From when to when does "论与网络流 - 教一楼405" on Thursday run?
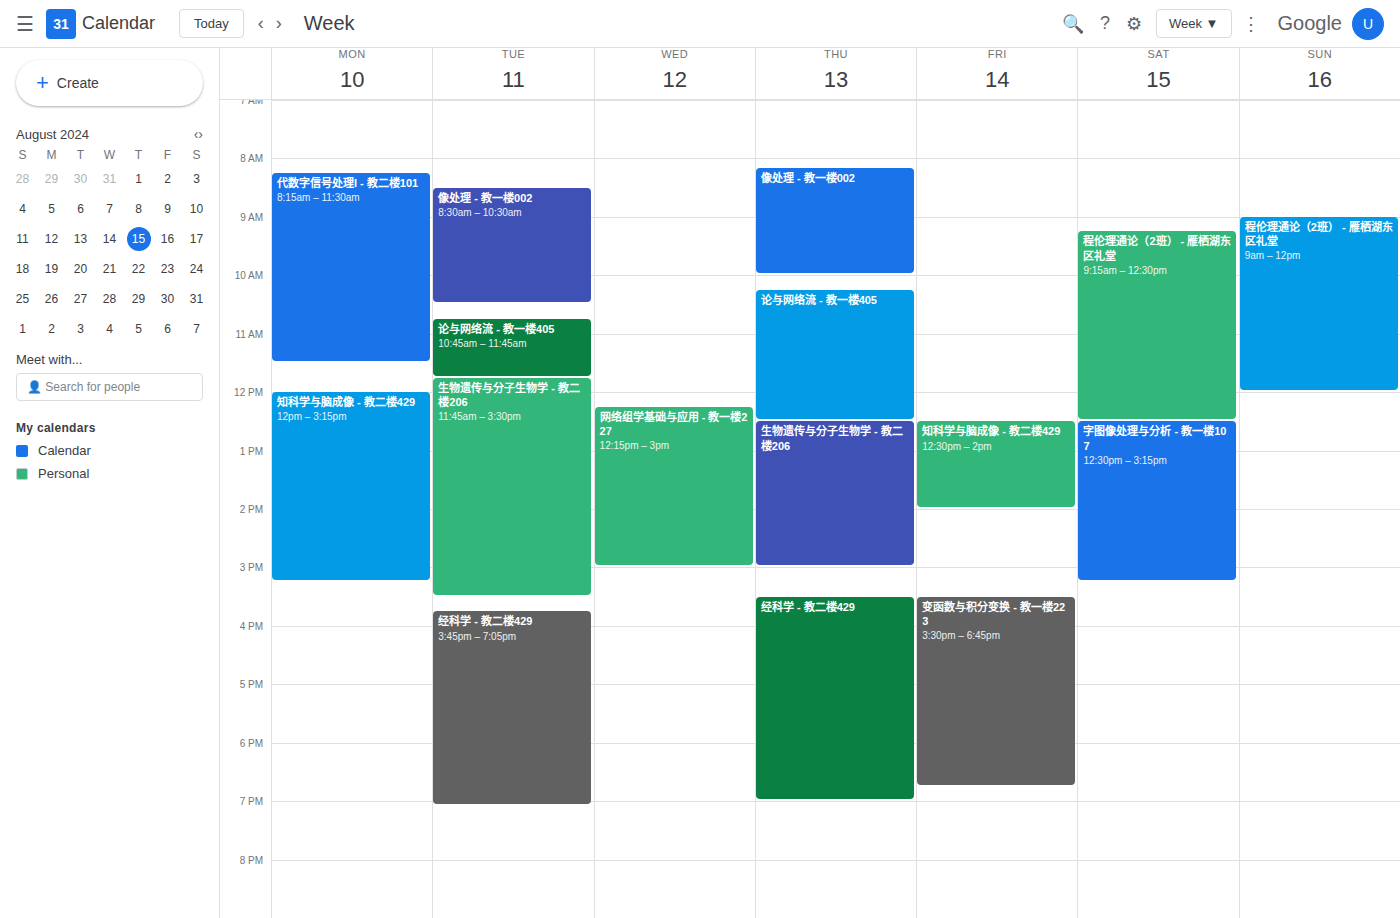
10:15 AM to 12:30 PM